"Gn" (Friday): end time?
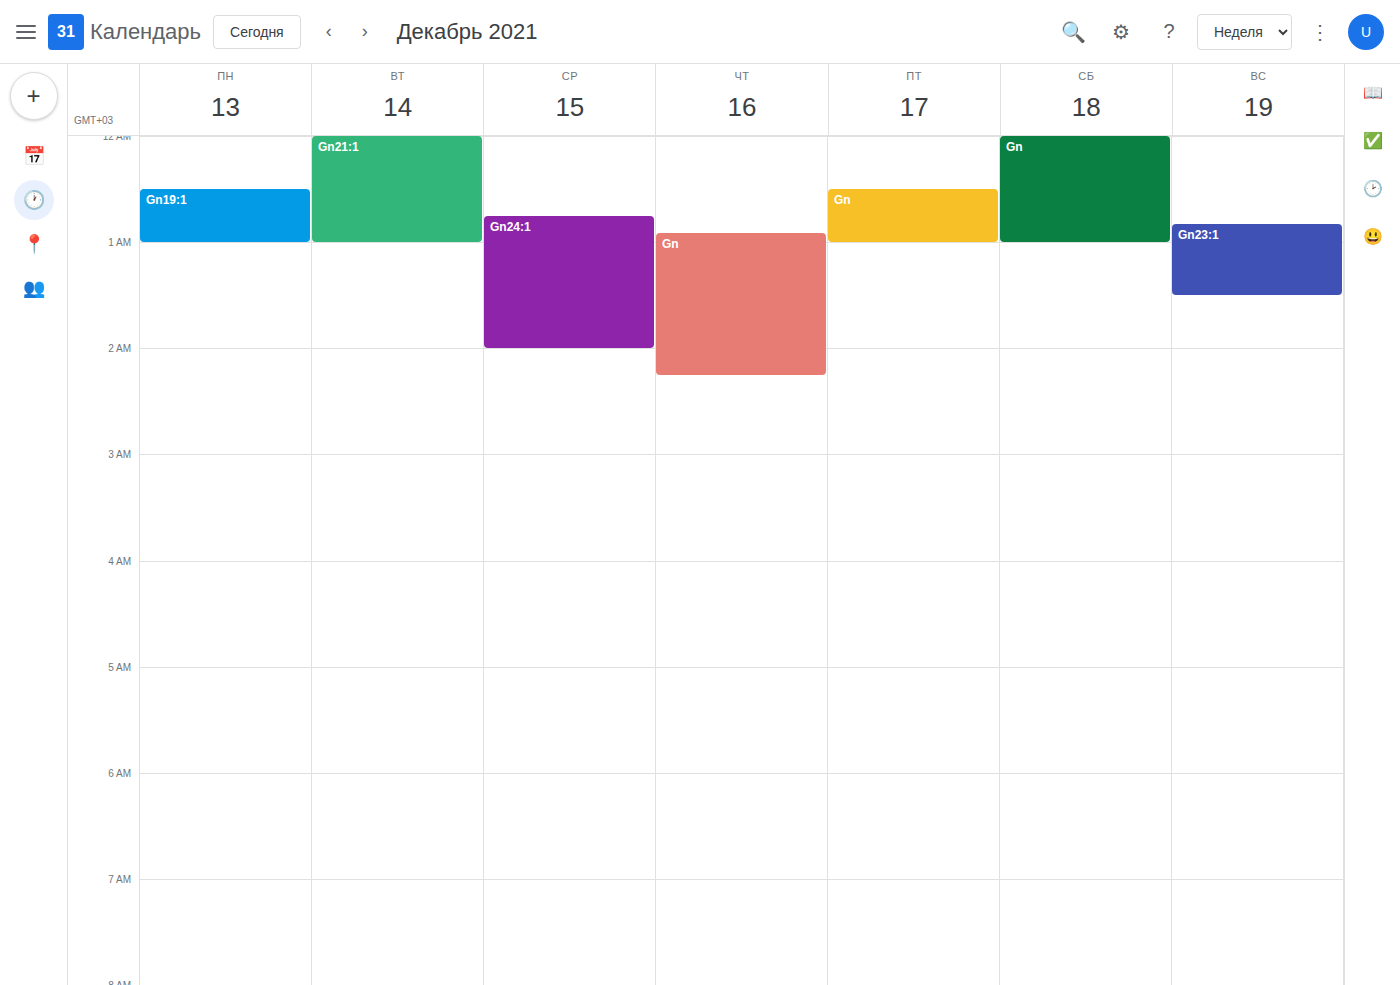
1:00 AM